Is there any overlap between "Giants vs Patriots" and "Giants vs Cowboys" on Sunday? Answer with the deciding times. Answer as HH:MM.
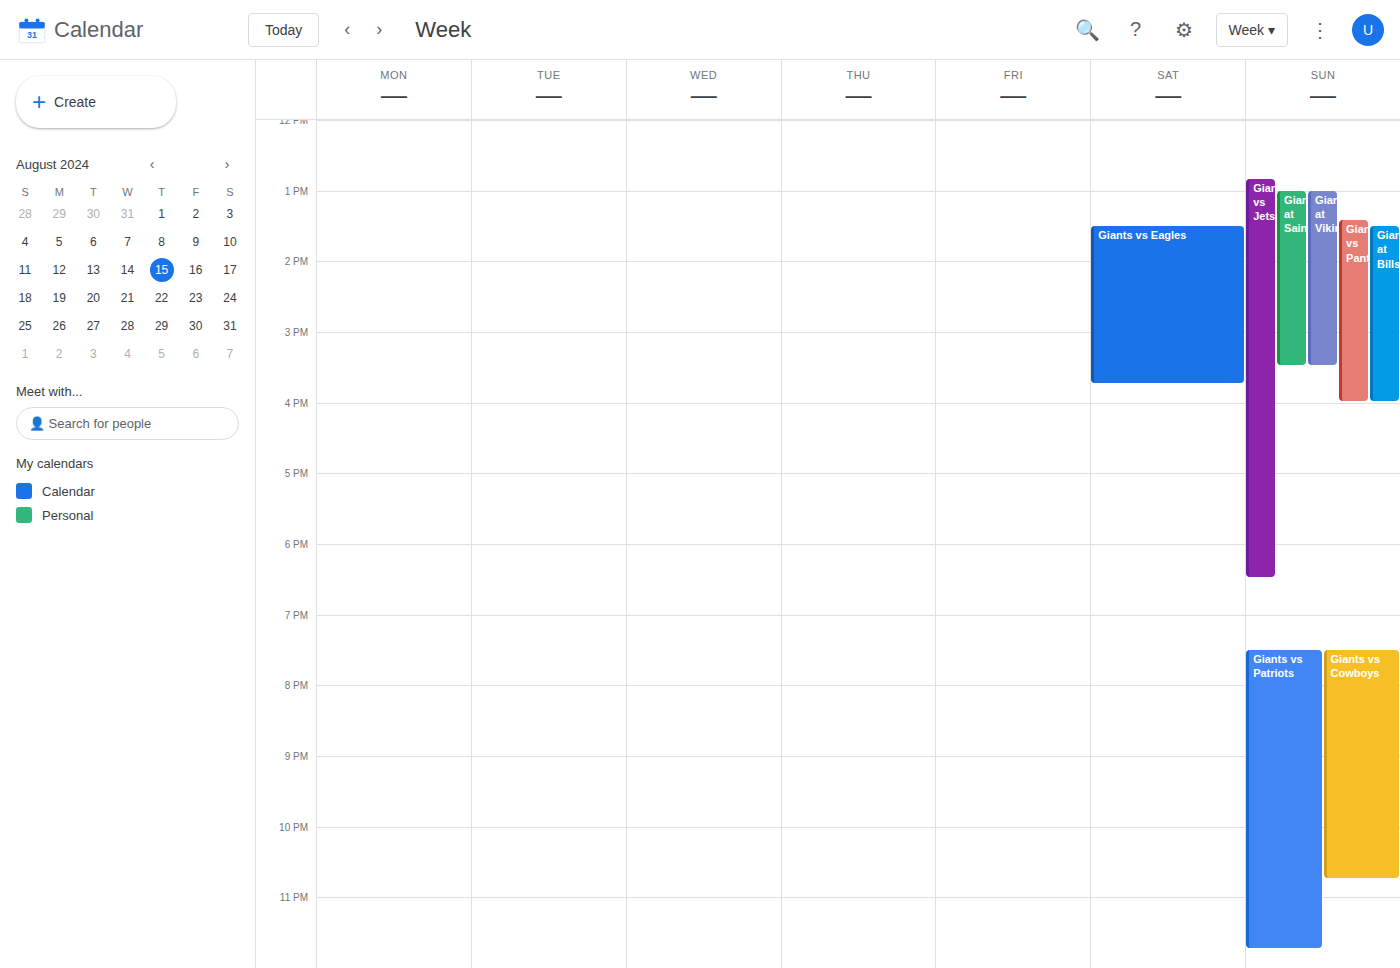
"Giants vs Cowboys" runs 19:30 to 22:45, inside "Giants vs Patriots" -- they overlap.